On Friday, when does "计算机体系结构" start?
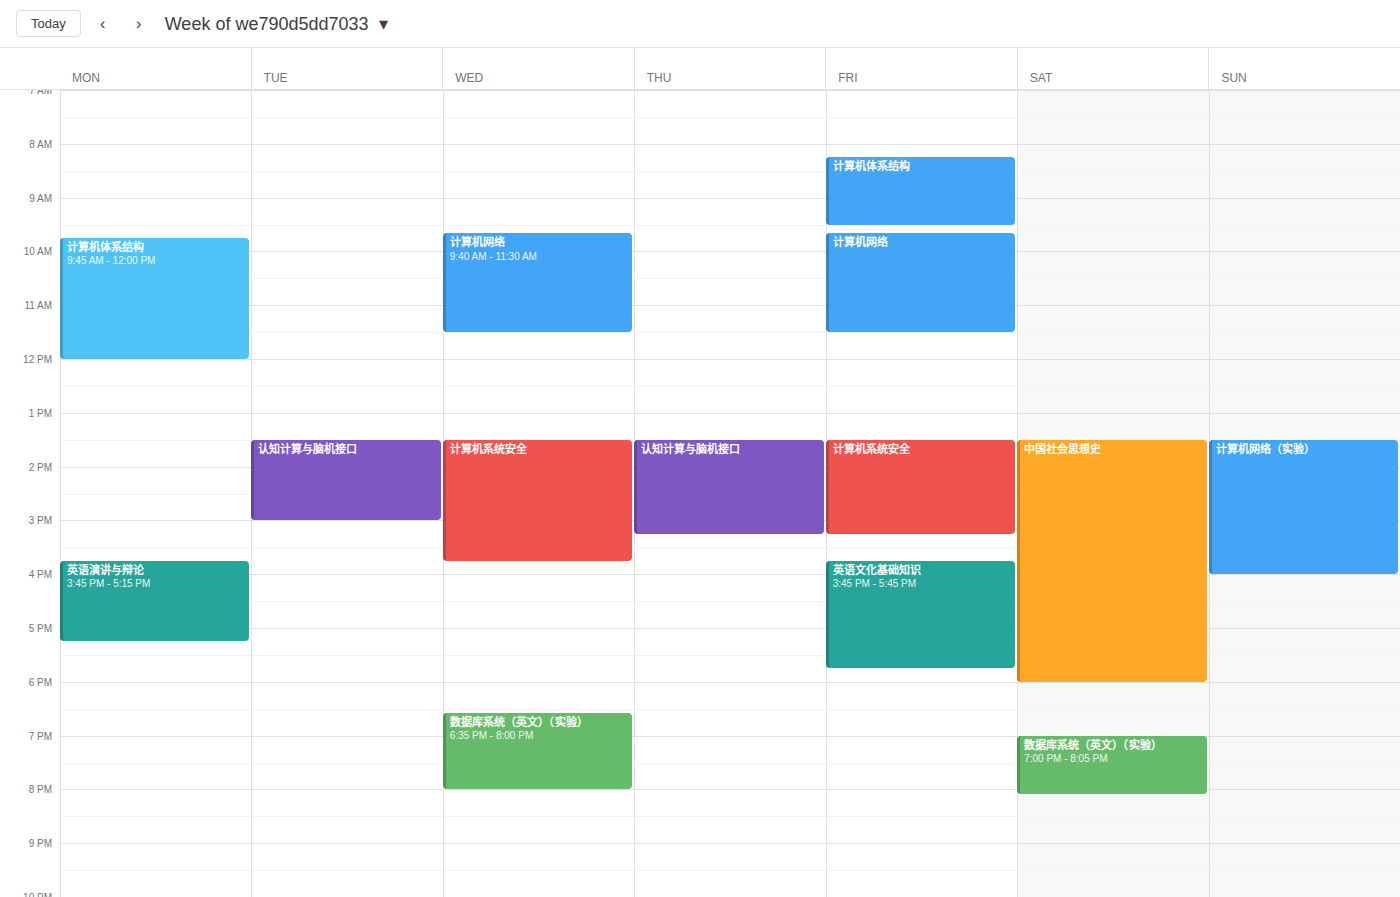
8:15 AM